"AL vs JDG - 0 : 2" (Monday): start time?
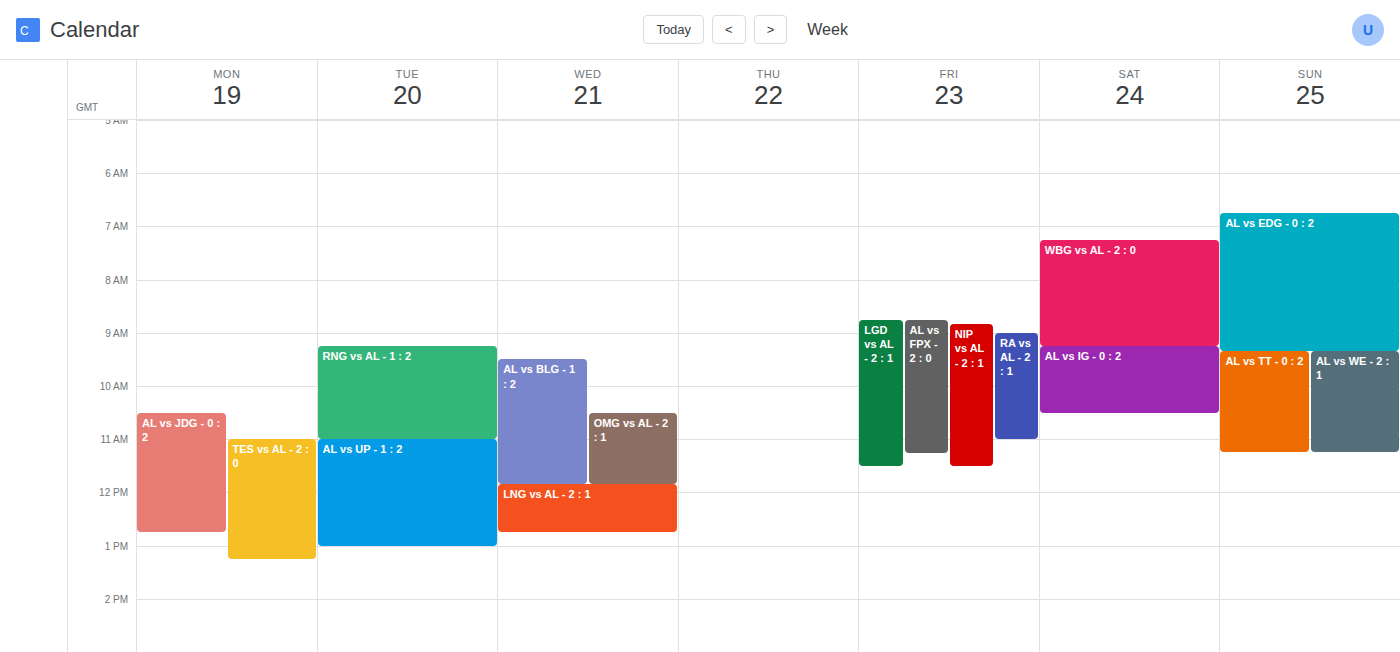
10:30 AM